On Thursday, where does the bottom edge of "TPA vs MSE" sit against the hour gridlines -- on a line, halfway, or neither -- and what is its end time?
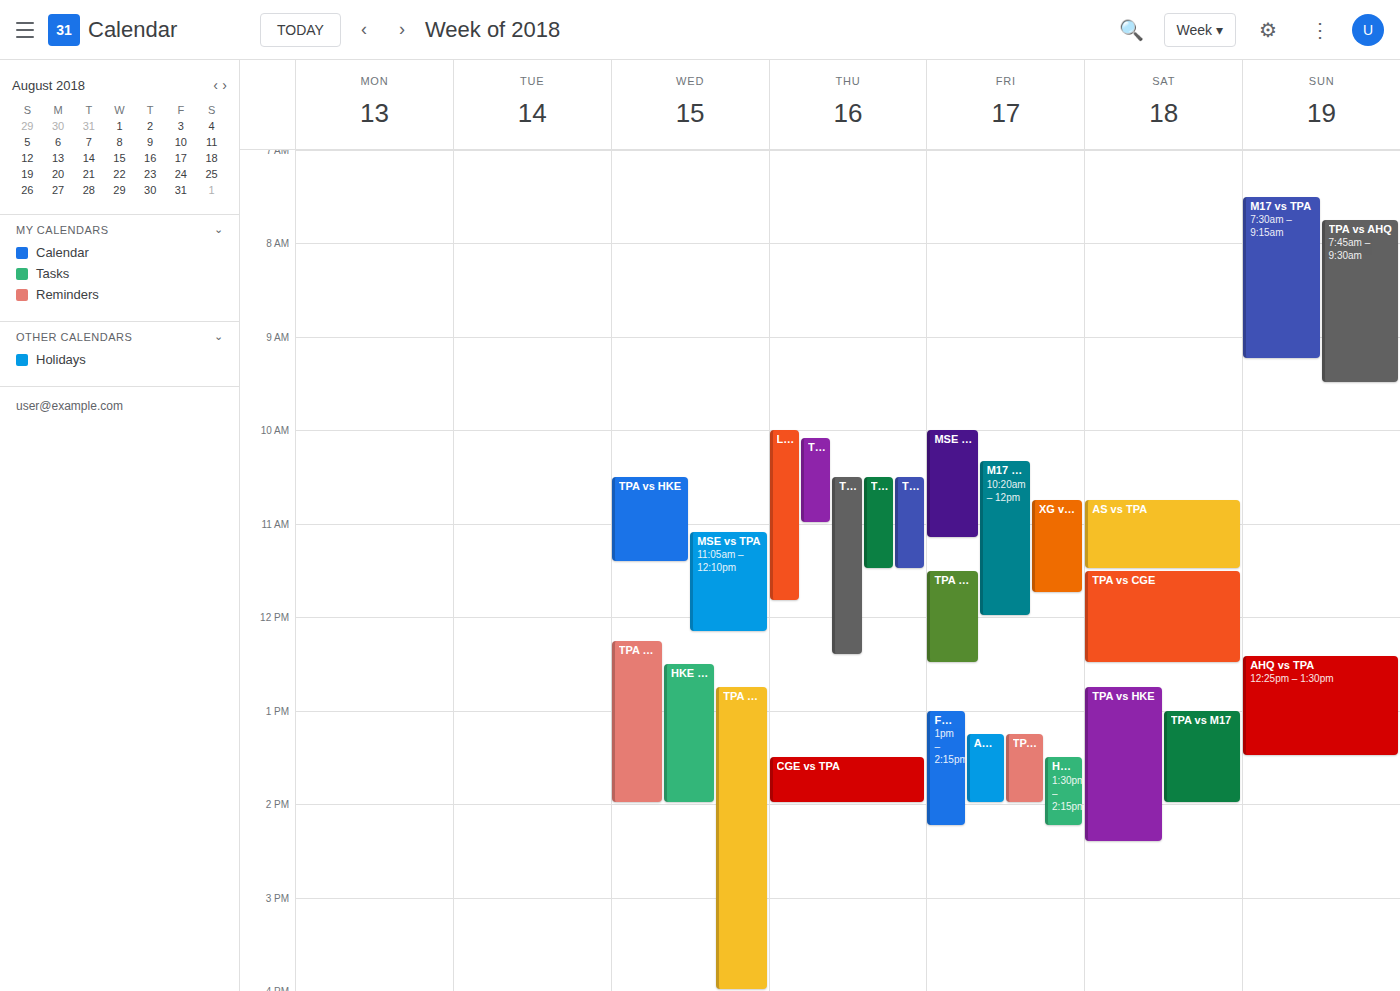
11:30 AM -- halfway between the 11 AM and 12 PM lines.